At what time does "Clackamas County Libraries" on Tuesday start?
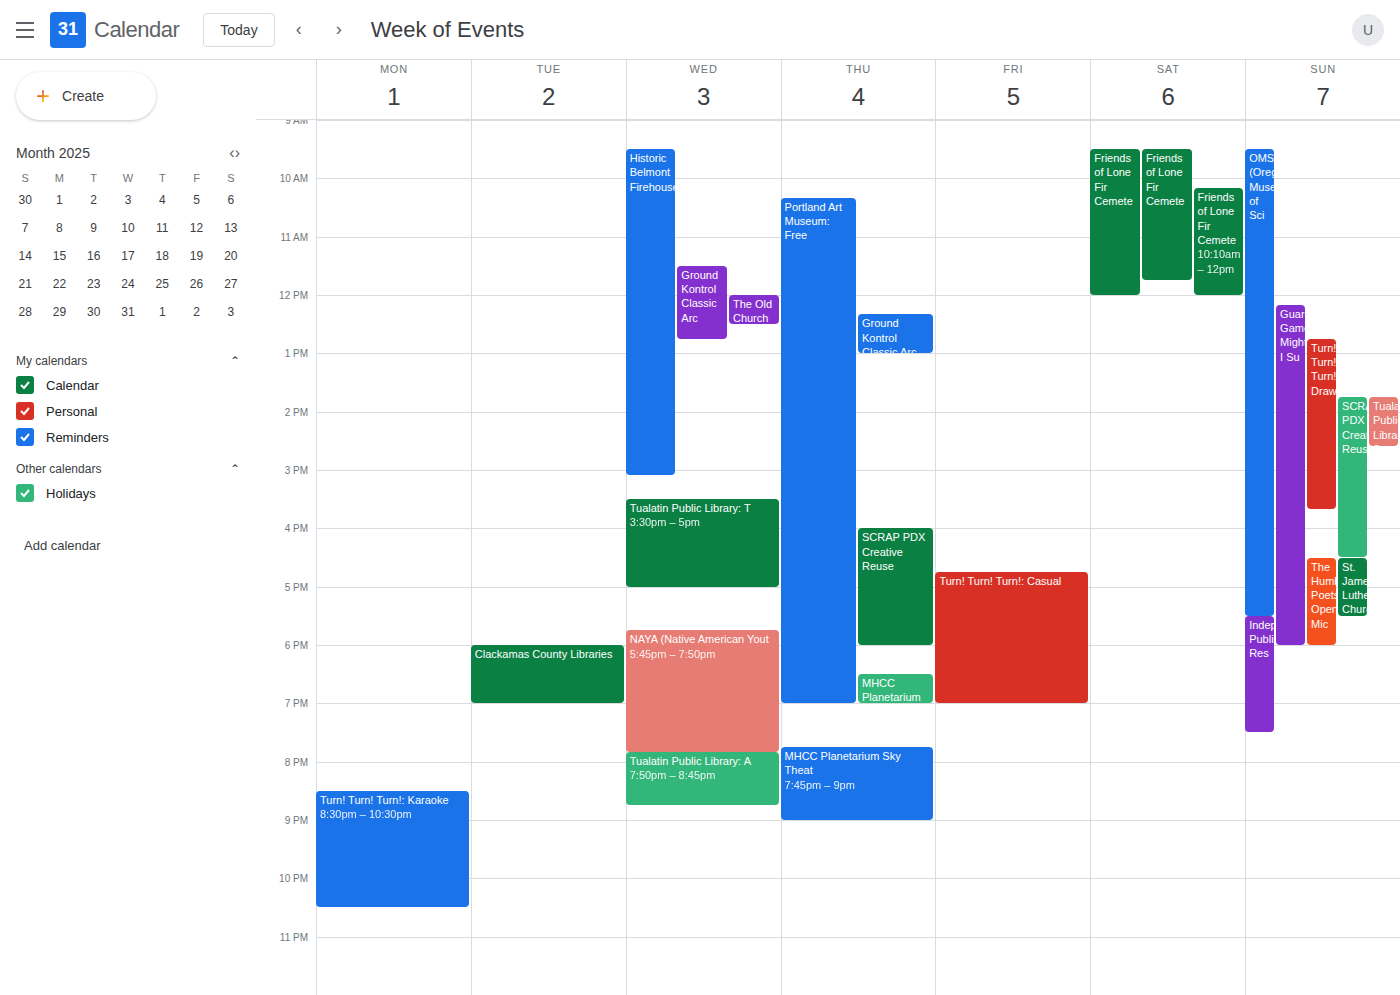
6:00 PM